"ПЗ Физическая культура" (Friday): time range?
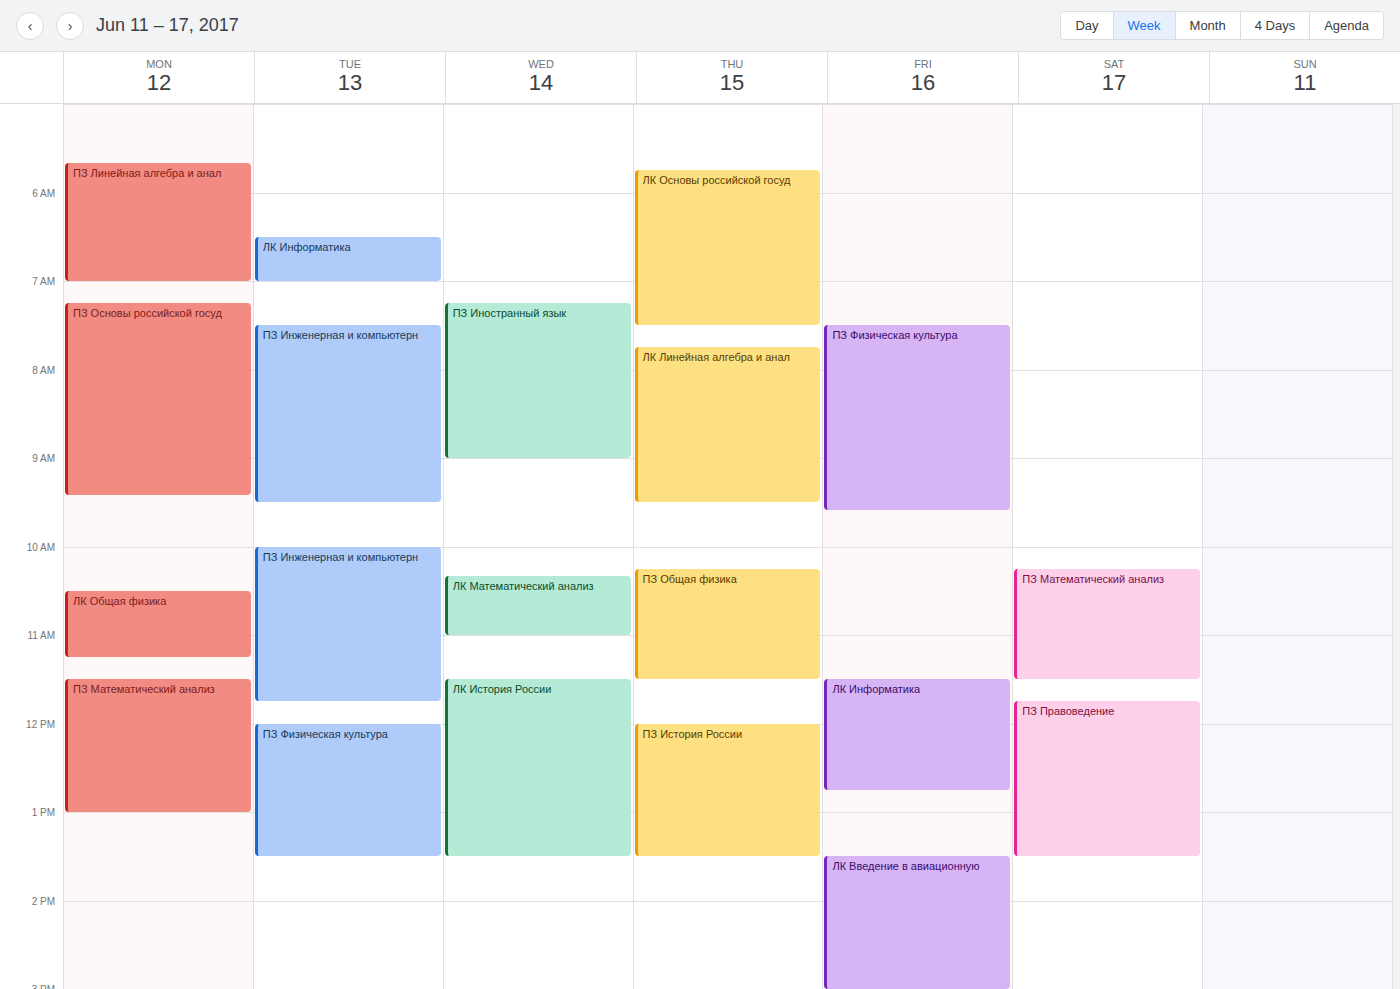
07:30 to 09:35